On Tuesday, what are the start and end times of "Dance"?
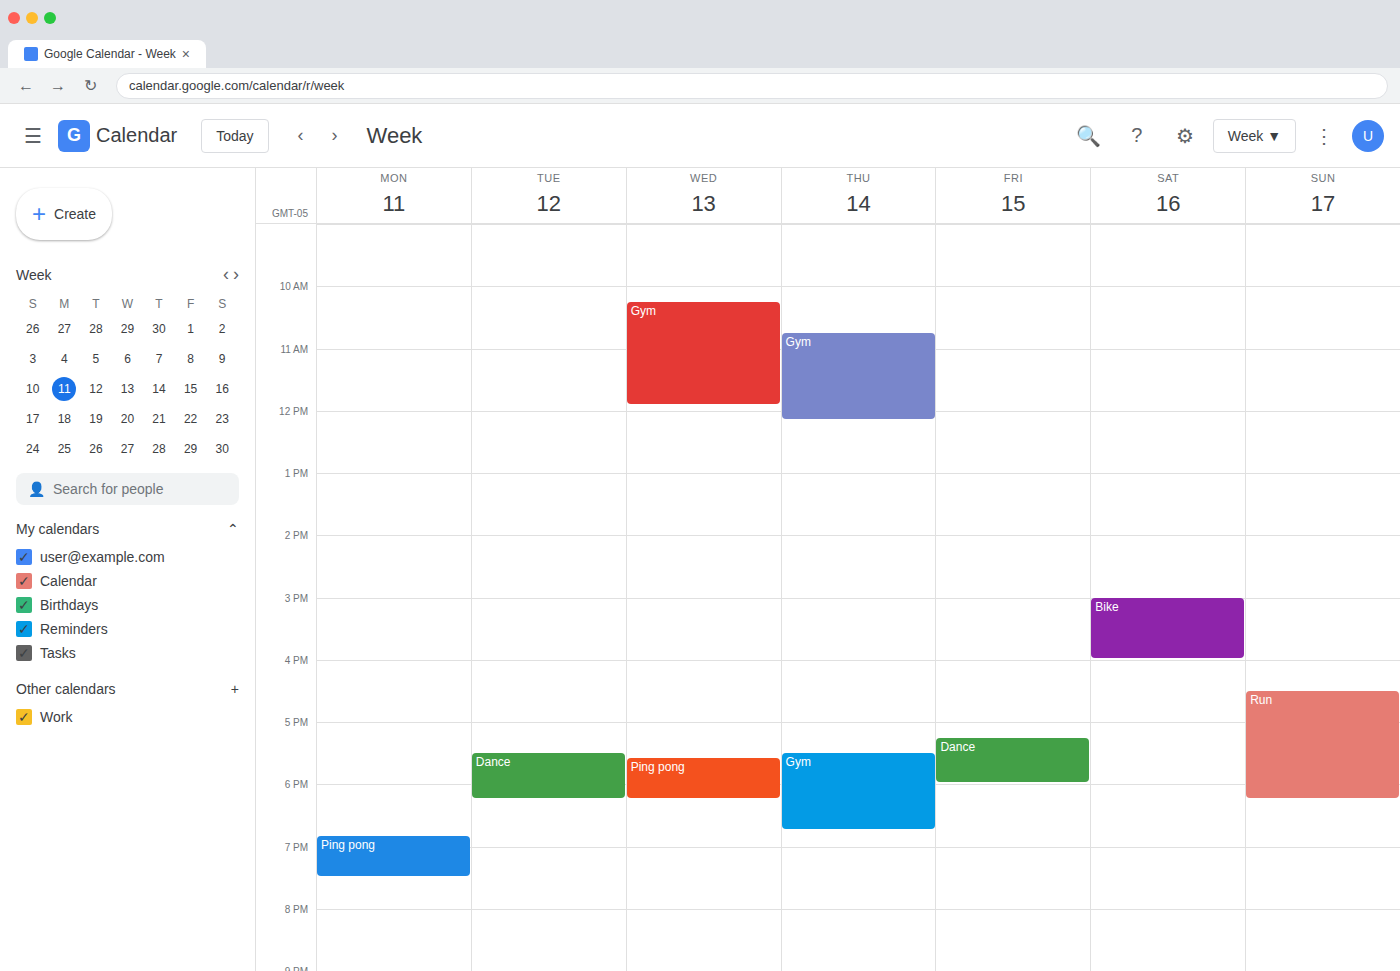
5:30 PM to 6:15 PM